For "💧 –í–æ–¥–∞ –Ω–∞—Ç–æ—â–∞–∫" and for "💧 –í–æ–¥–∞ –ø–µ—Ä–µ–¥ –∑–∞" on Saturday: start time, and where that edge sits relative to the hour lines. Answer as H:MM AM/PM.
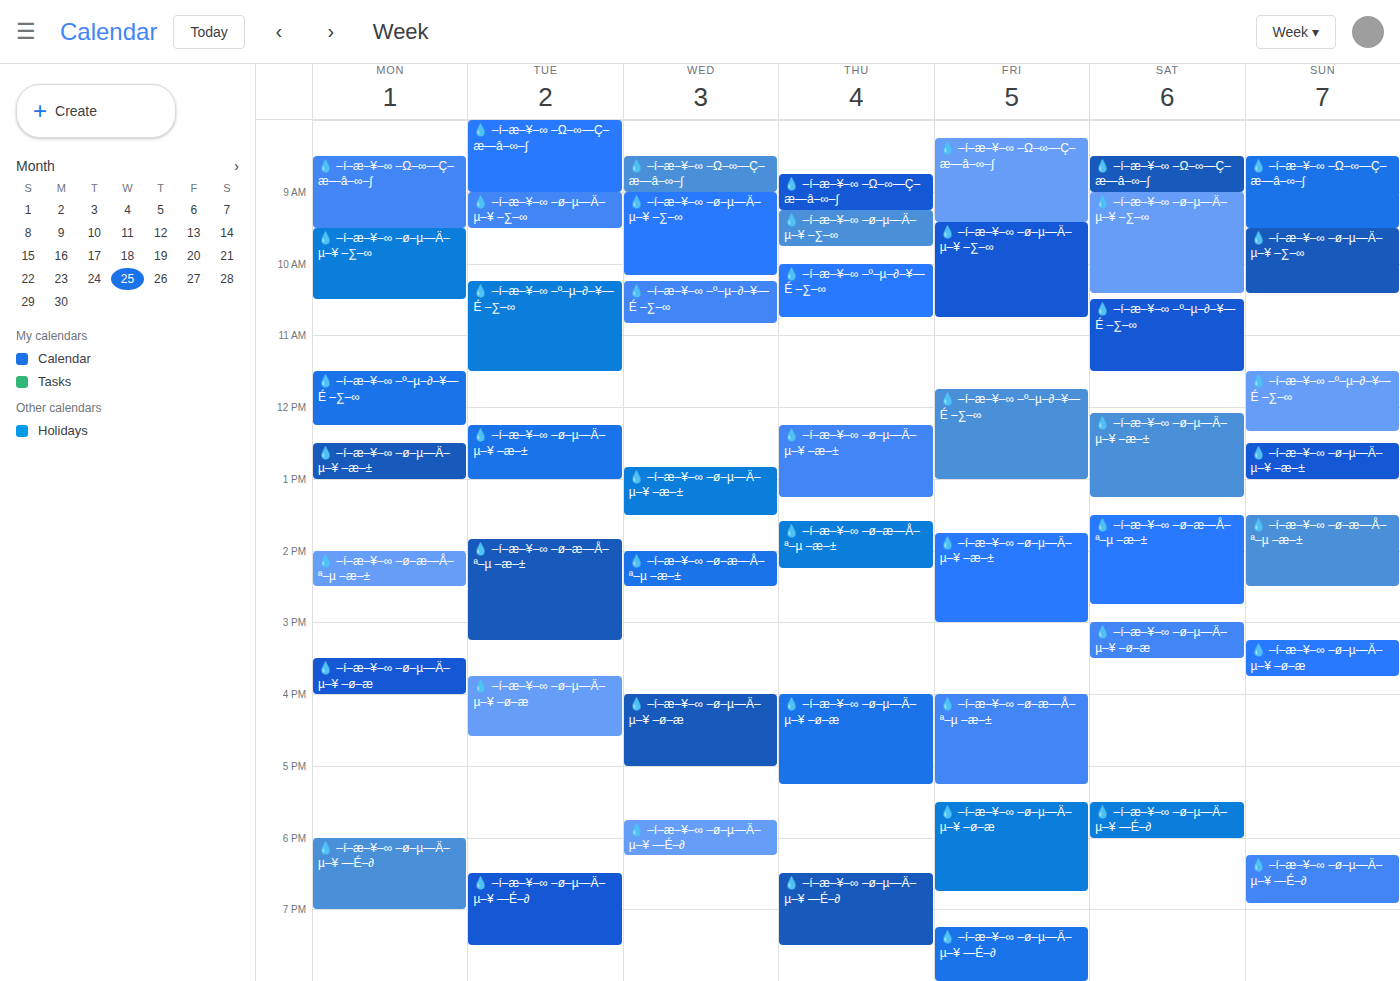
"💧 –í–æ–¥–∞ –Ω–∞—Ç–æ—â–∞–∫": 8:30 AM, halfway between the 8 AM and 9 AM lines. "💧 –í–æ–¥–∞ –ø–µ—Ä–µ–¥ –∑–∞": 9:00 AM, exactly on the 9 AM line.